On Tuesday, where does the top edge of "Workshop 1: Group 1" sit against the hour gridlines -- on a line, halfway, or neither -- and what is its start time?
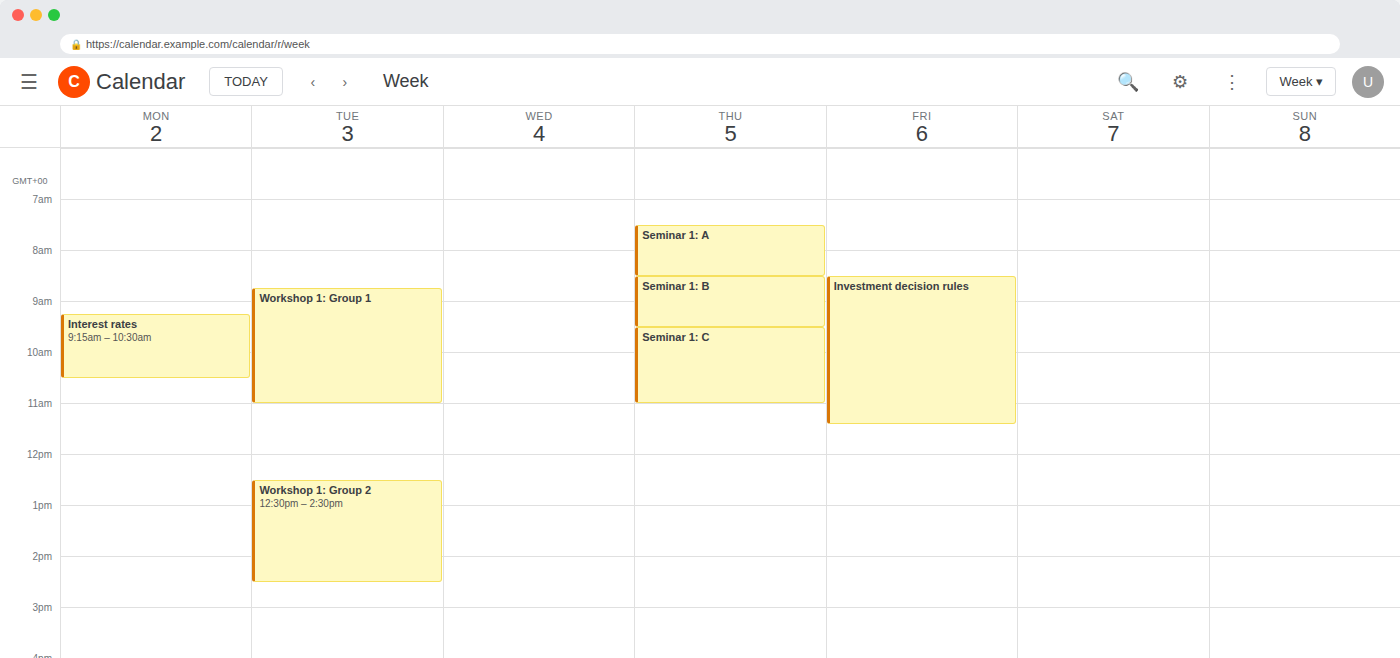
8:45 AM -- neither: three quarters of the way from the 8 AM line to the 9 AM line.